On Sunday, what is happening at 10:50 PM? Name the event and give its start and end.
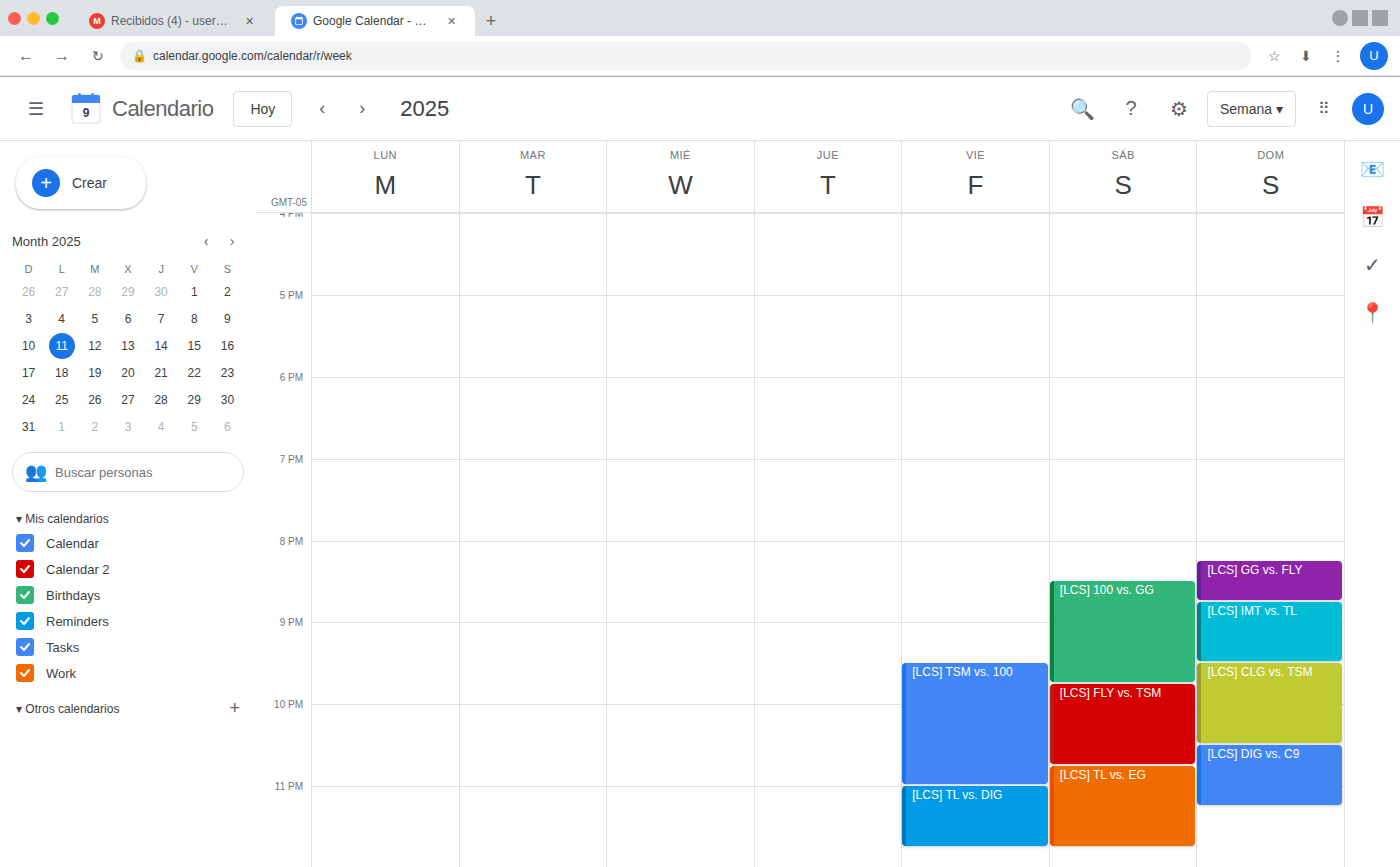
"[LCS] DIG vs. C9", 10:30 PM to 11:15 PM